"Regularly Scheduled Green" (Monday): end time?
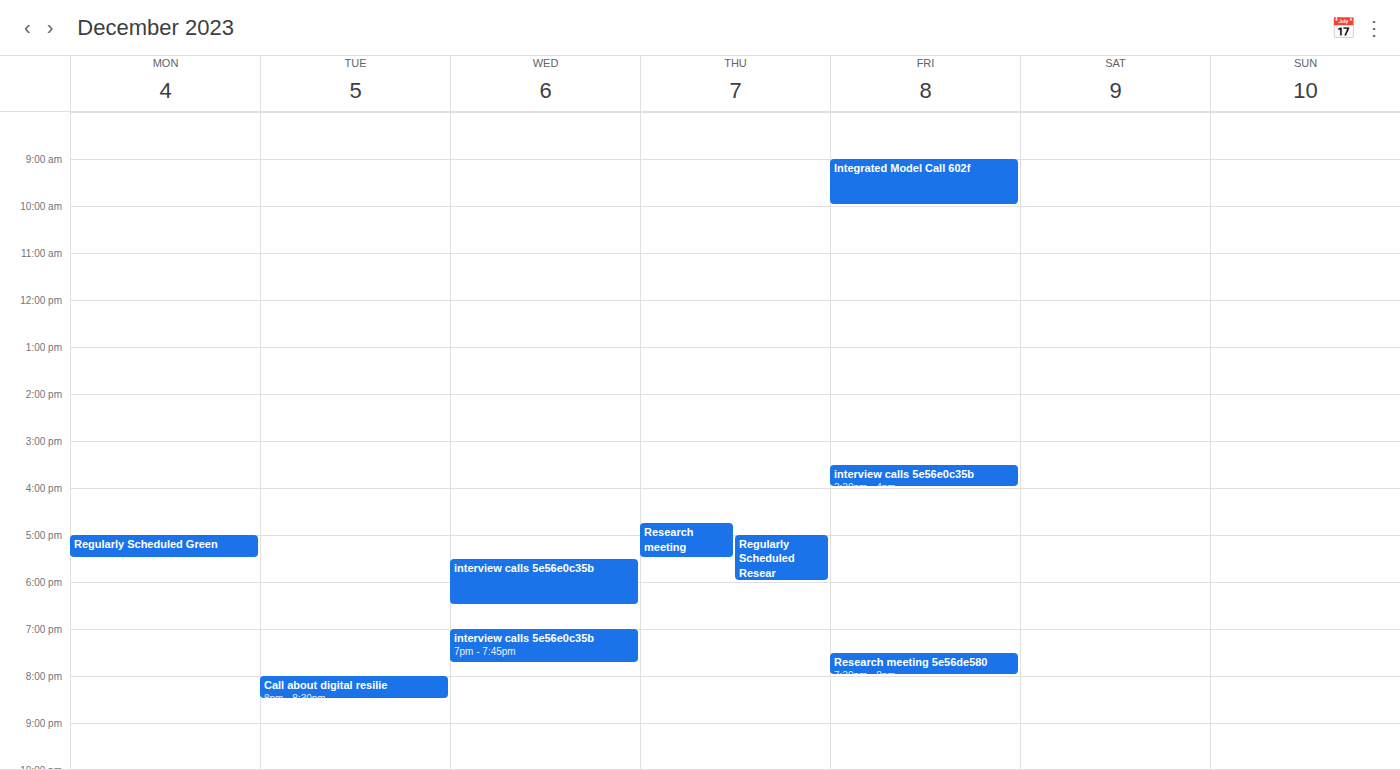
5:30 PM